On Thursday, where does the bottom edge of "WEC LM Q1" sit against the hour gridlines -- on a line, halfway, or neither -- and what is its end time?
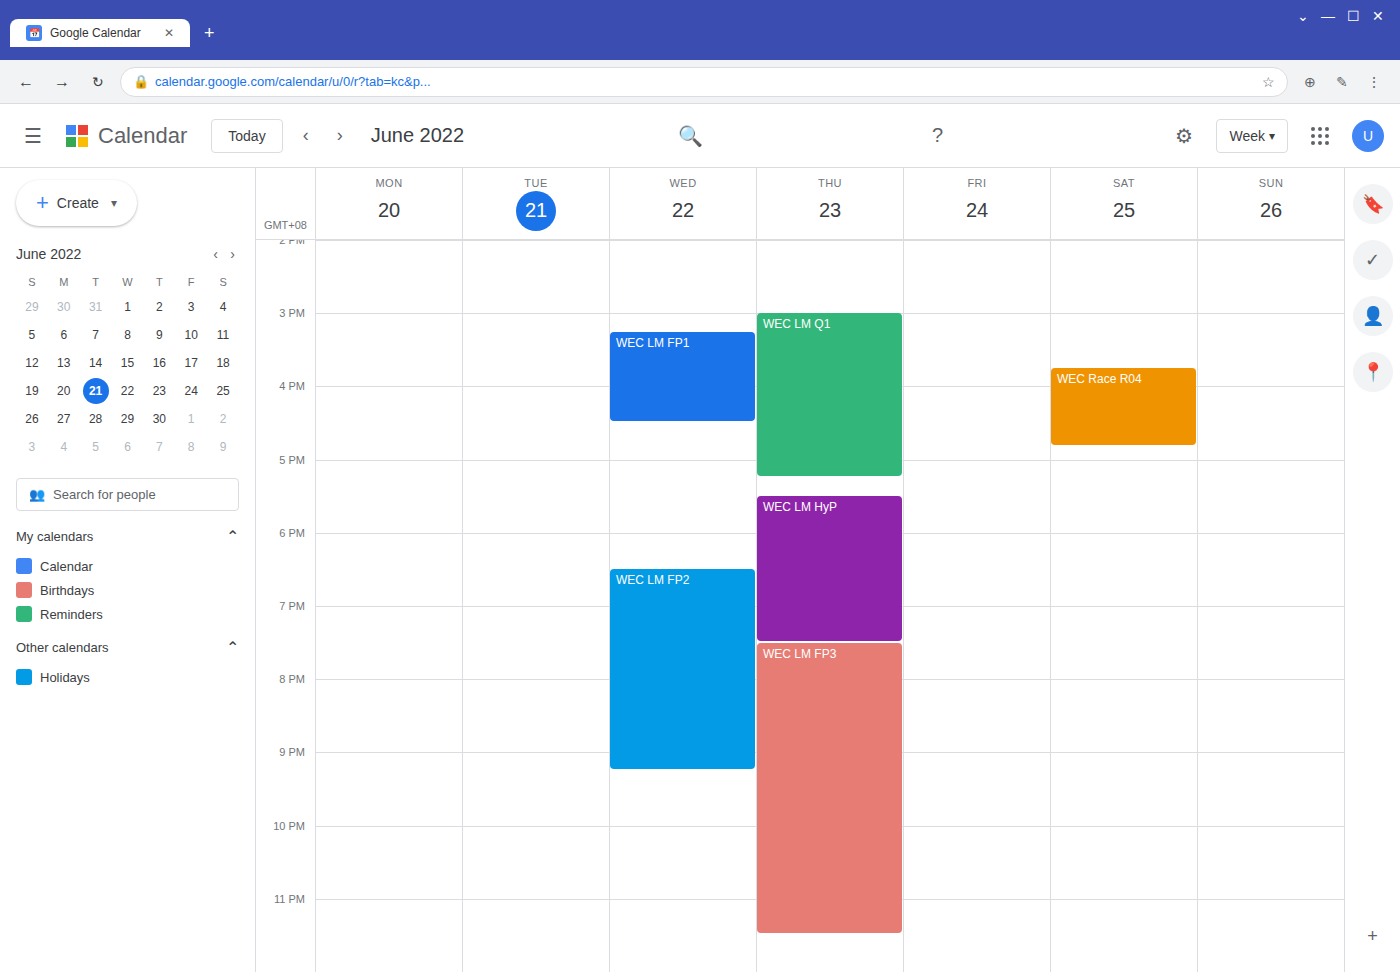
5:15 PM -- neither: a quarter of the way from the 5 PM line to the 6 PM line.